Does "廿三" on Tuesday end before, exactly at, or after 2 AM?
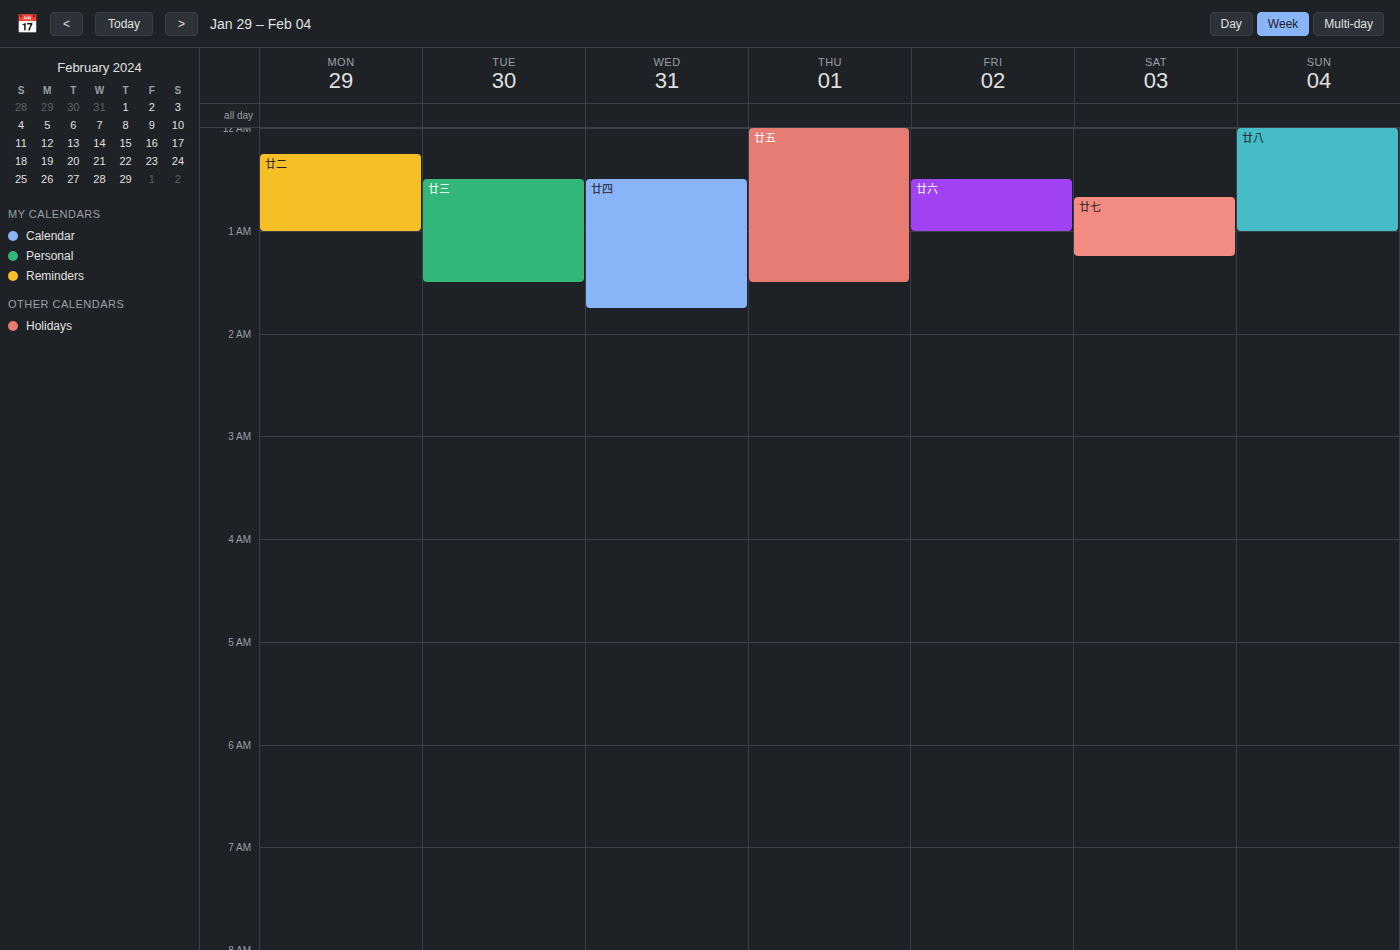
1:30 AM -- before 2 AM, 30 minutes above the 2 AM line.